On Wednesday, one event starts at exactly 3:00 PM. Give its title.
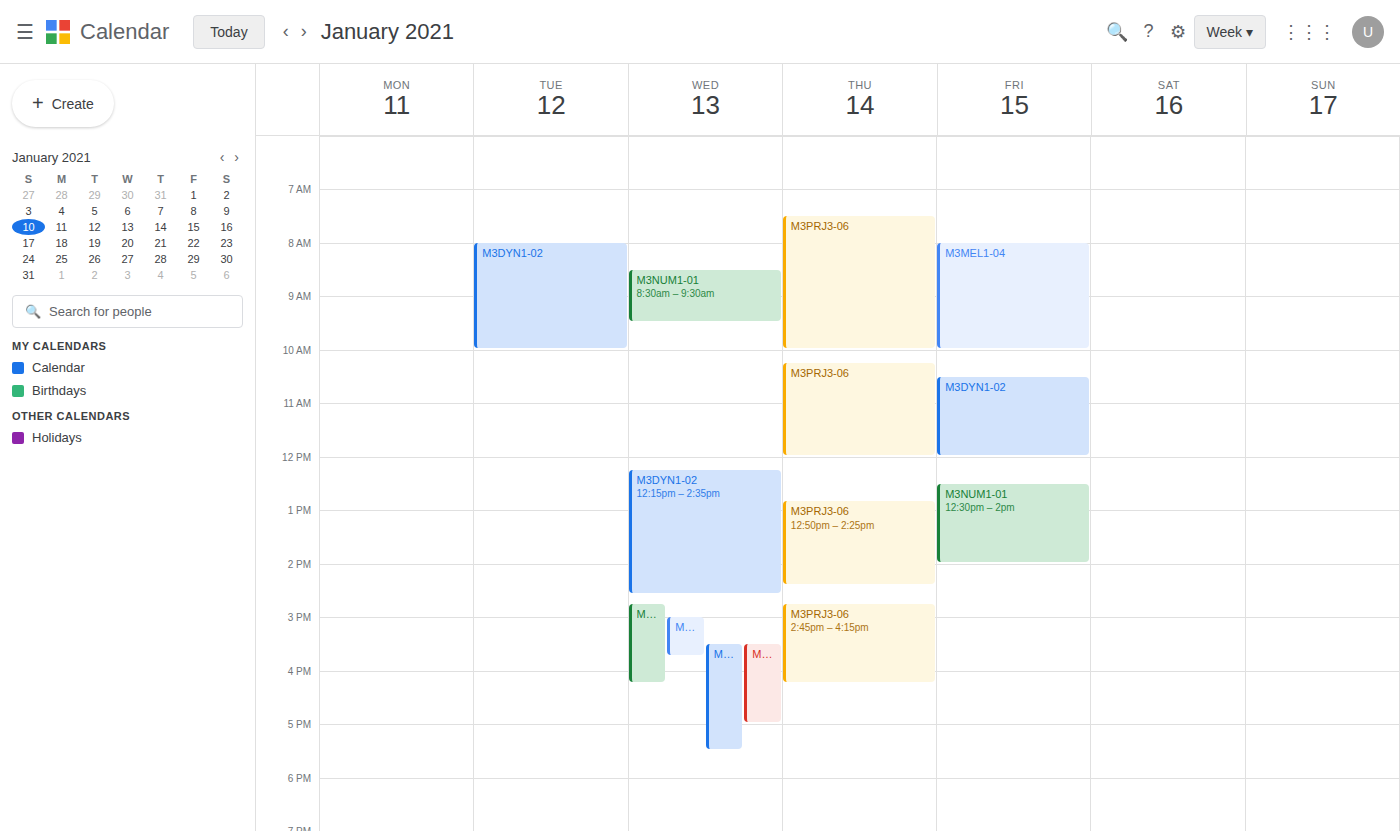
"M3MEL1-04"